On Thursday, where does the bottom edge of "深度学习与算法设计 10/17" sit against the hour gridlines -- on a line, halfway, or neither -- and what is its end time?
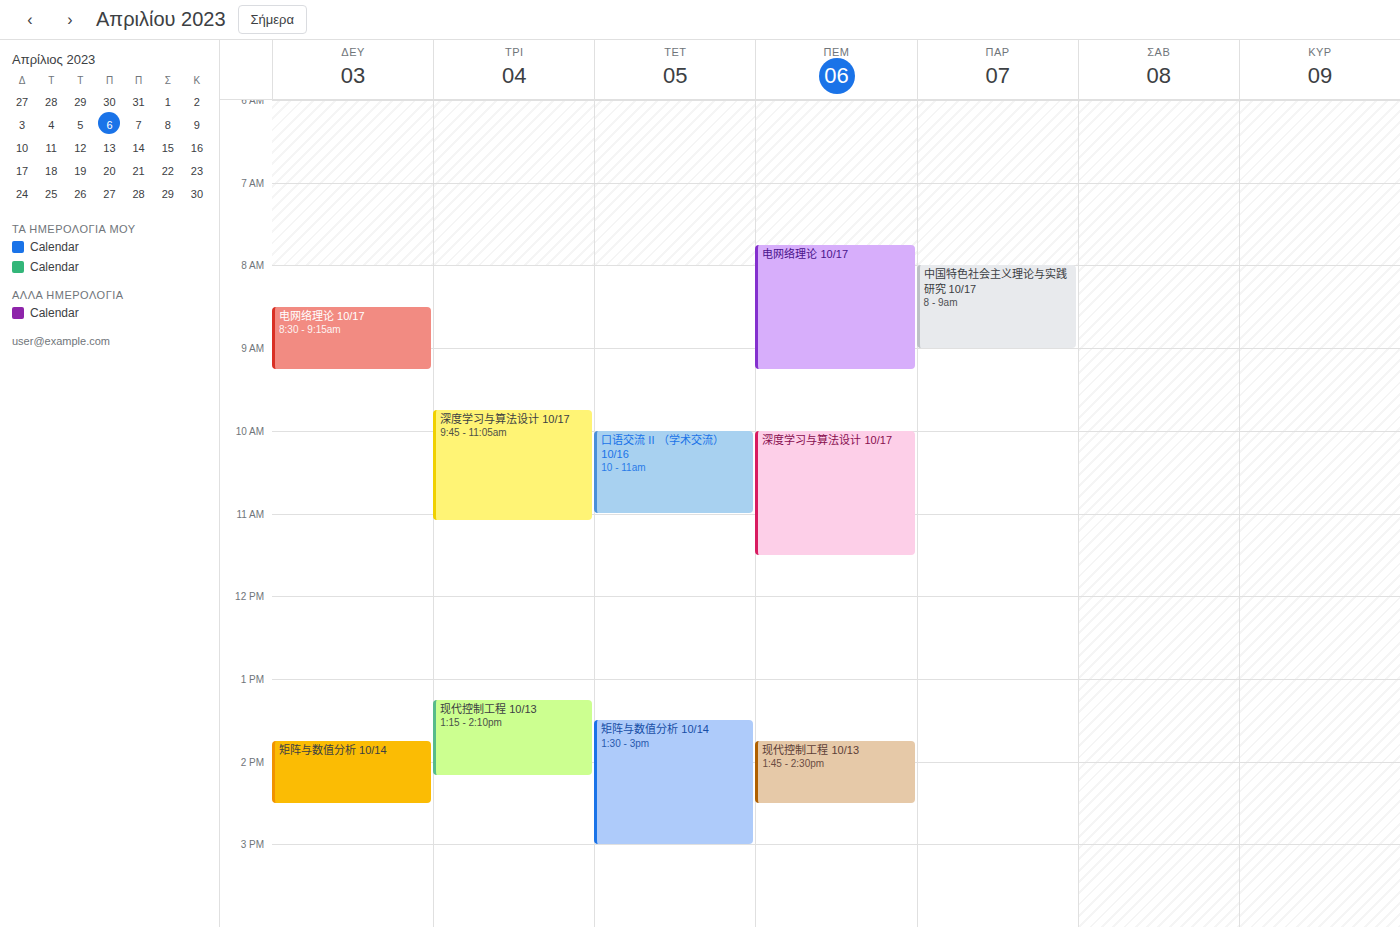
11:30 AM -- halfway between the 11 AM and 12 PM lines.